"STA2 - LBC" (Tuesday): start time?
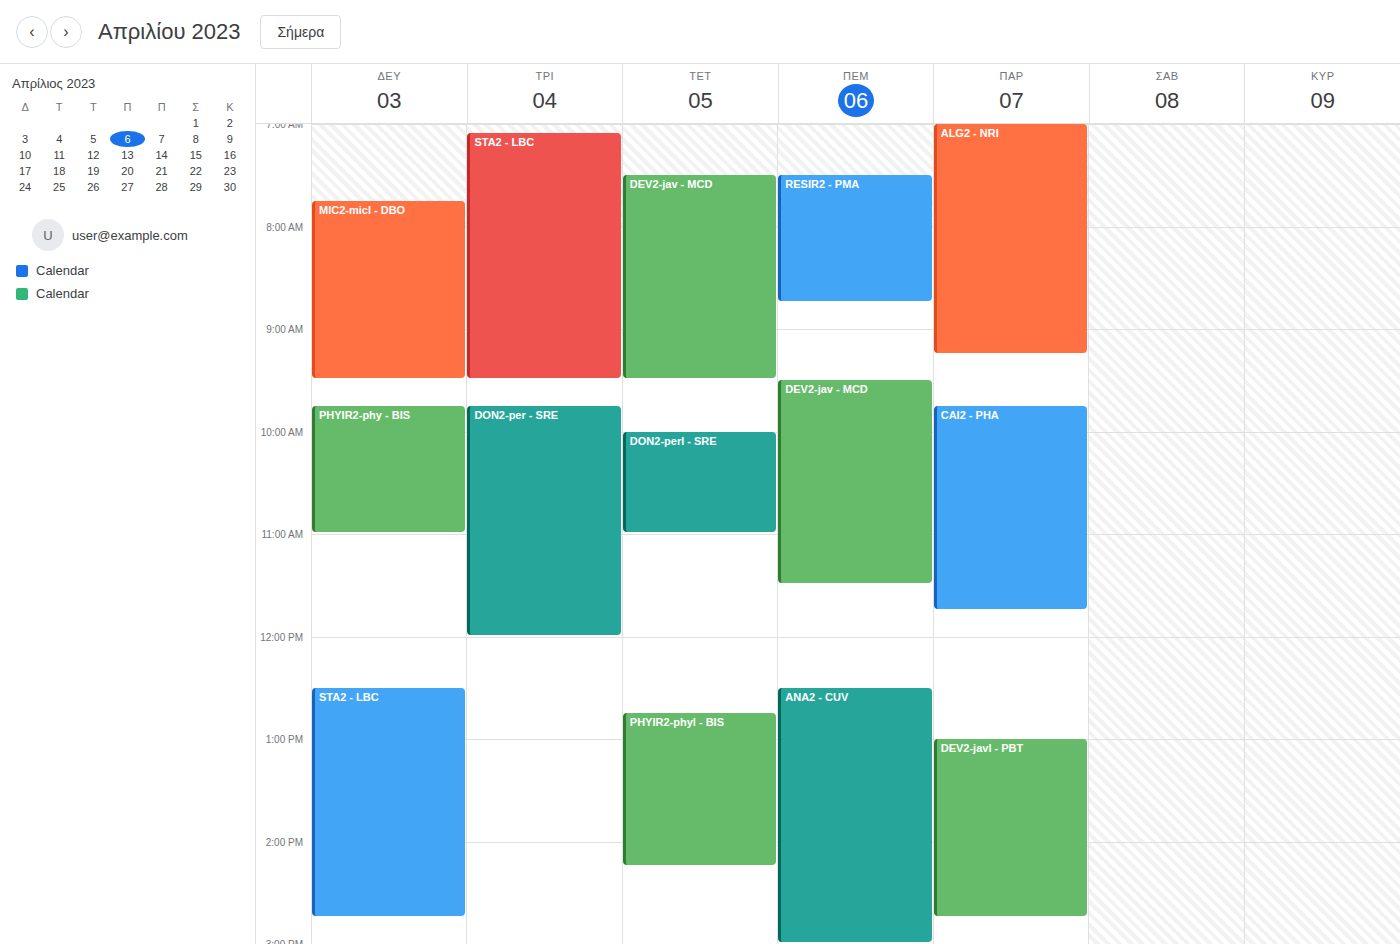
7:05 AM